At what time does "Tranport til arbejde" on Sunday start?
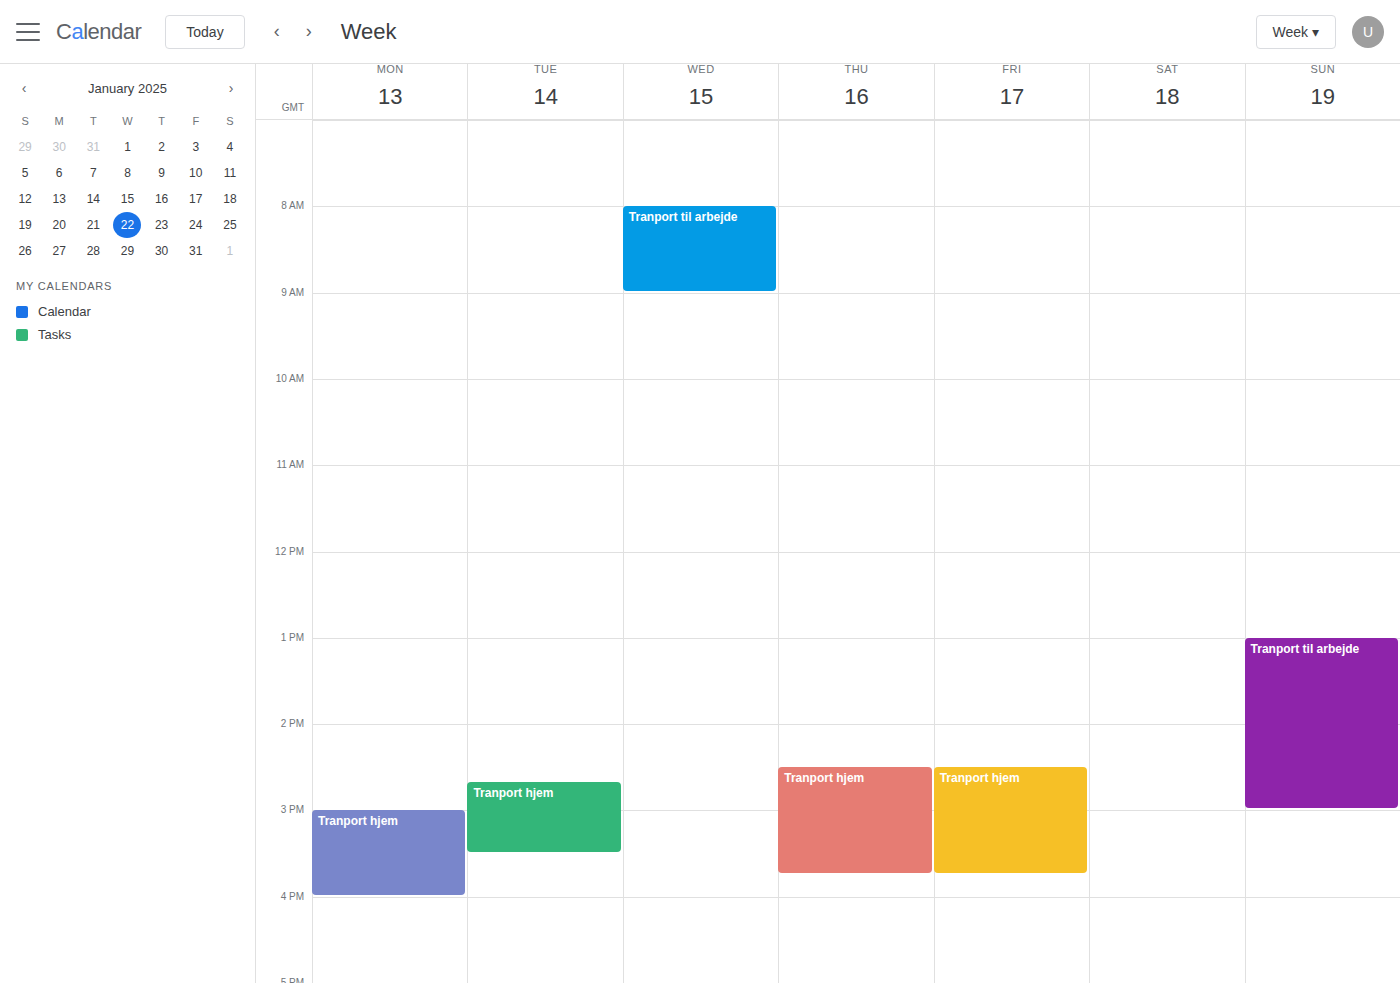
1:00 PM